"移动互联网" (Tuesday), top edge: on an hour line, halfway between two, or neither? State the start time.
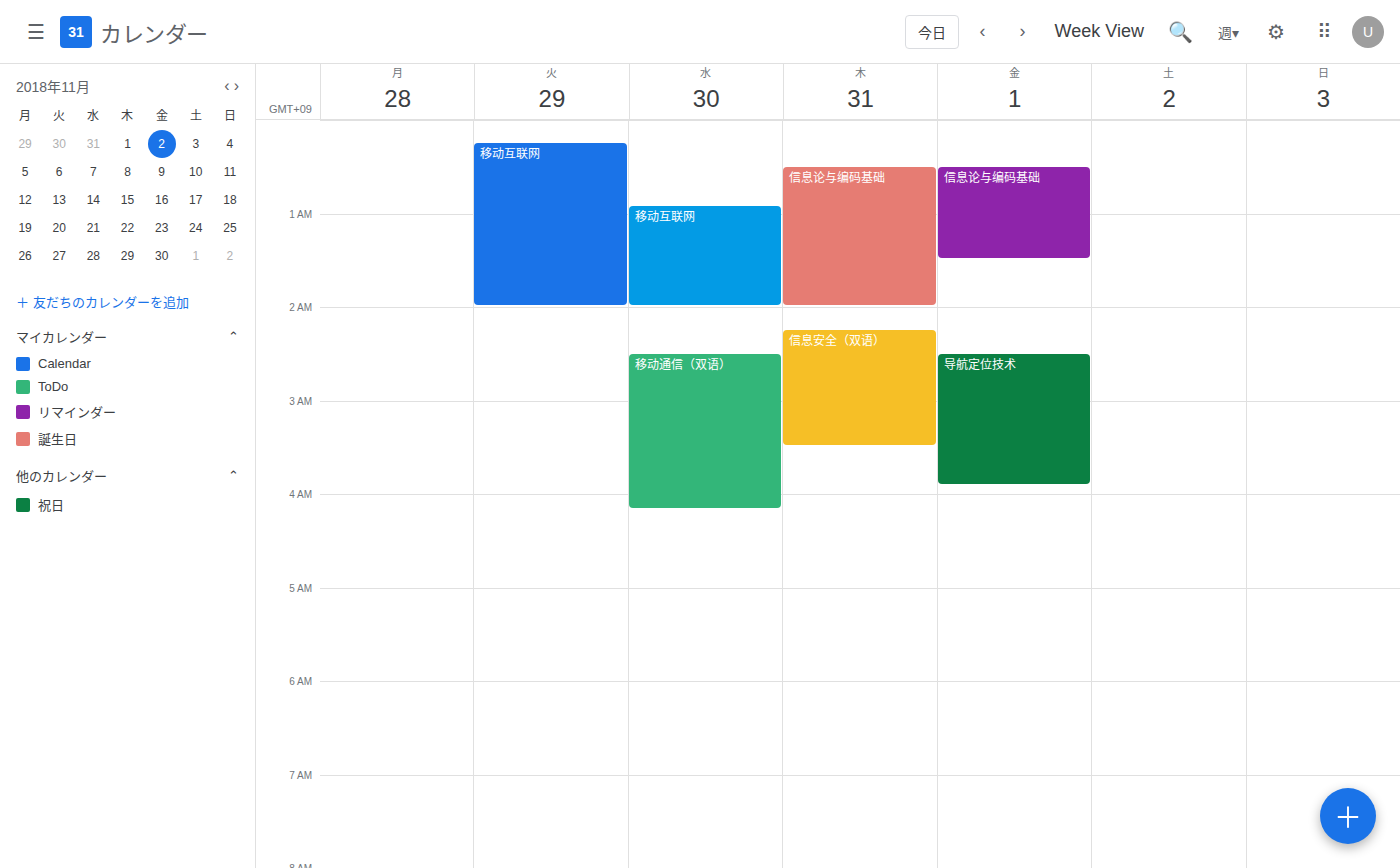
12:15 AM -- neither: a quarter of the way from the 12 AM line to the 1 AM line.